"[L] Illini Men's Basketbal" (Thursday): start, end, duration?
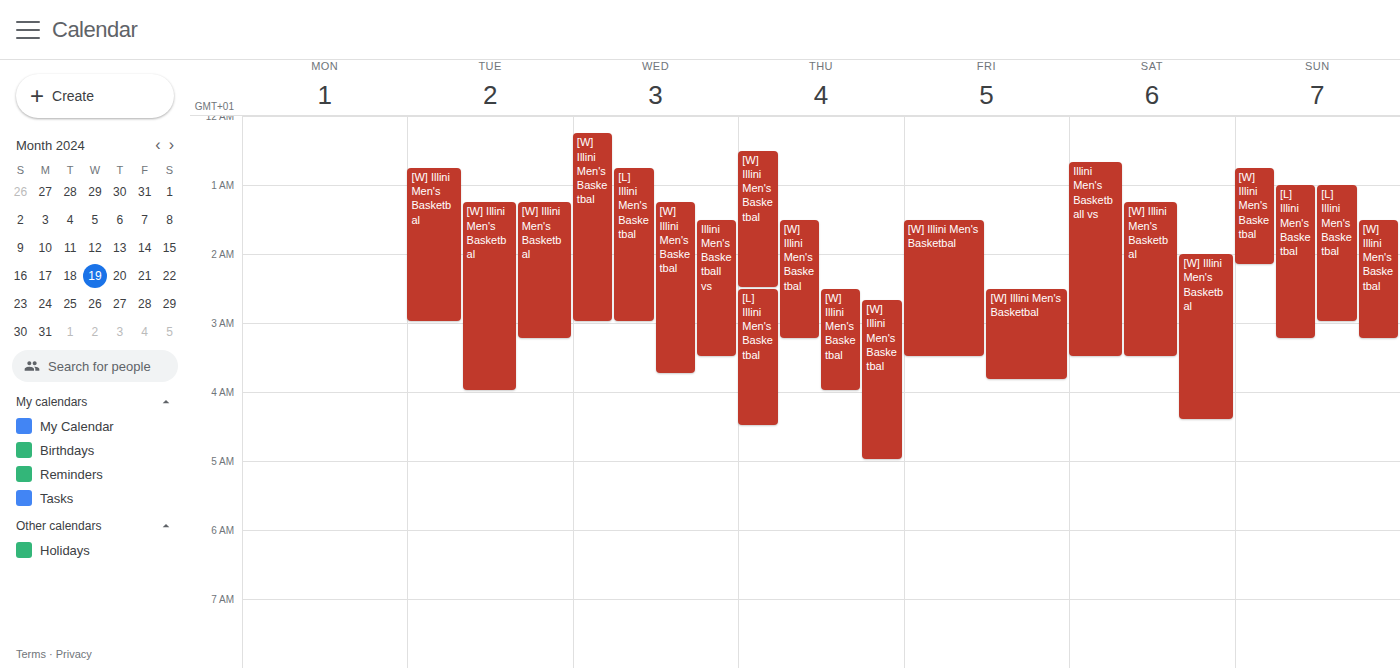
2:30 AM to 4:30 AM, 2 hours